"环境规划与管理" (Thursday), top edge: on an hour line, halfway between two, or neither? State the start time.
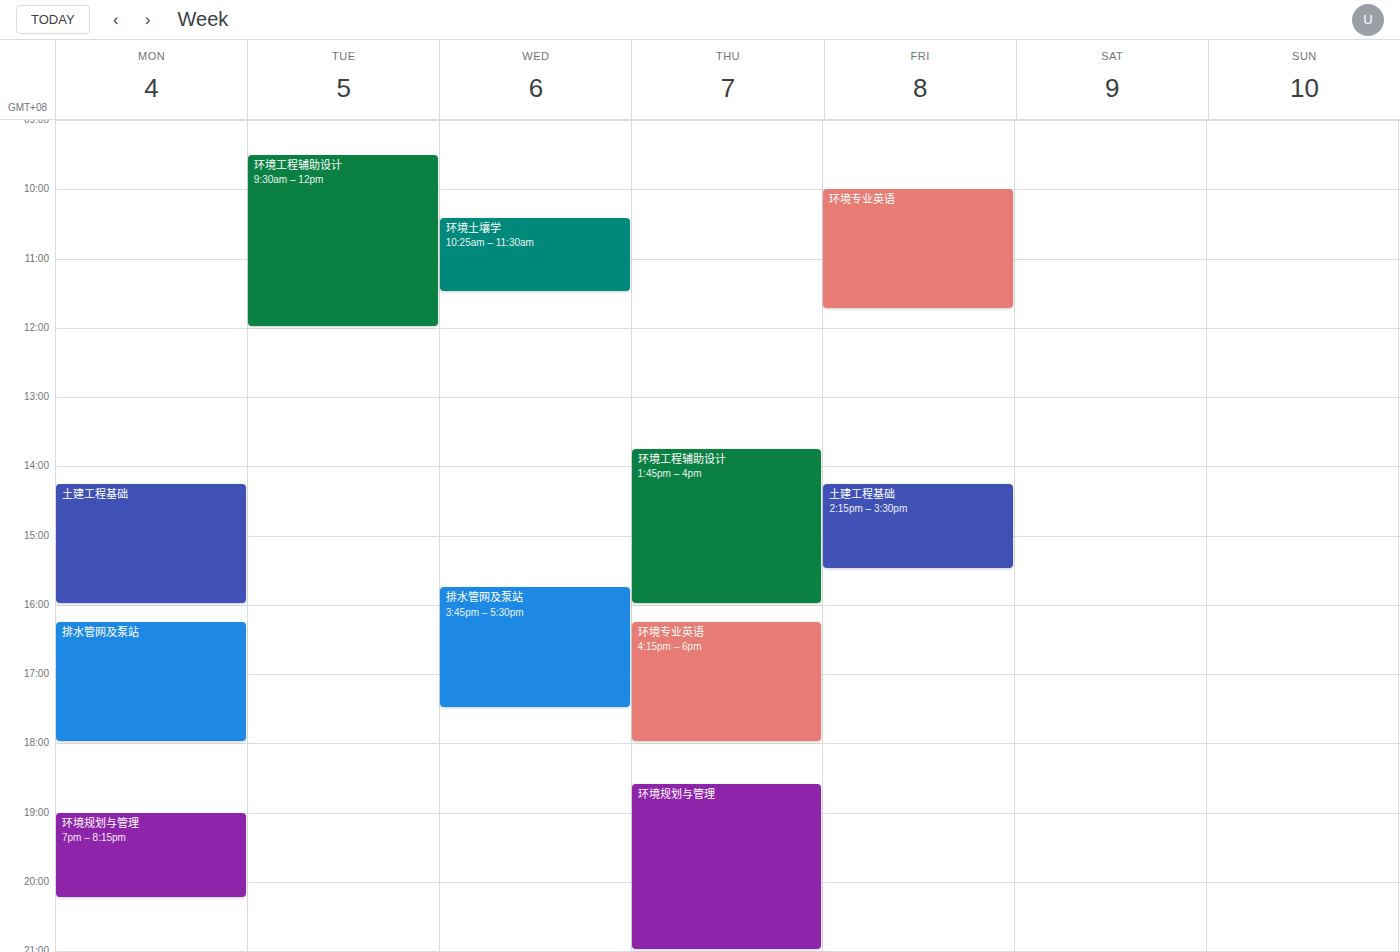
6:35 PM -- neither: 35 minutes below the 6 PM line and 25 minutes above the 7 PM line.